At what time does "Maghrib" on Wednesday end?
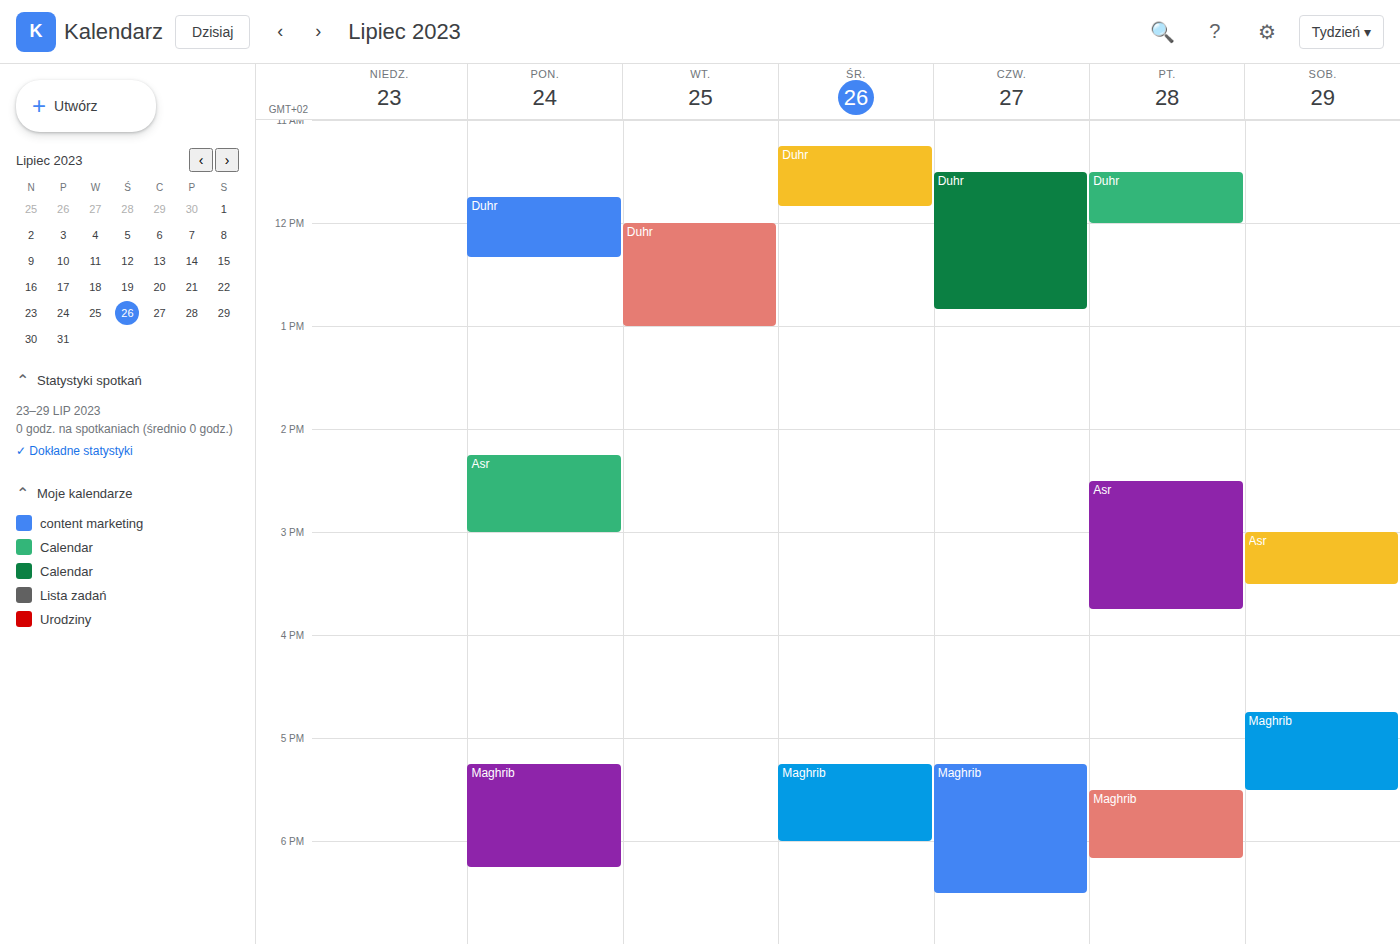
6:00 PM